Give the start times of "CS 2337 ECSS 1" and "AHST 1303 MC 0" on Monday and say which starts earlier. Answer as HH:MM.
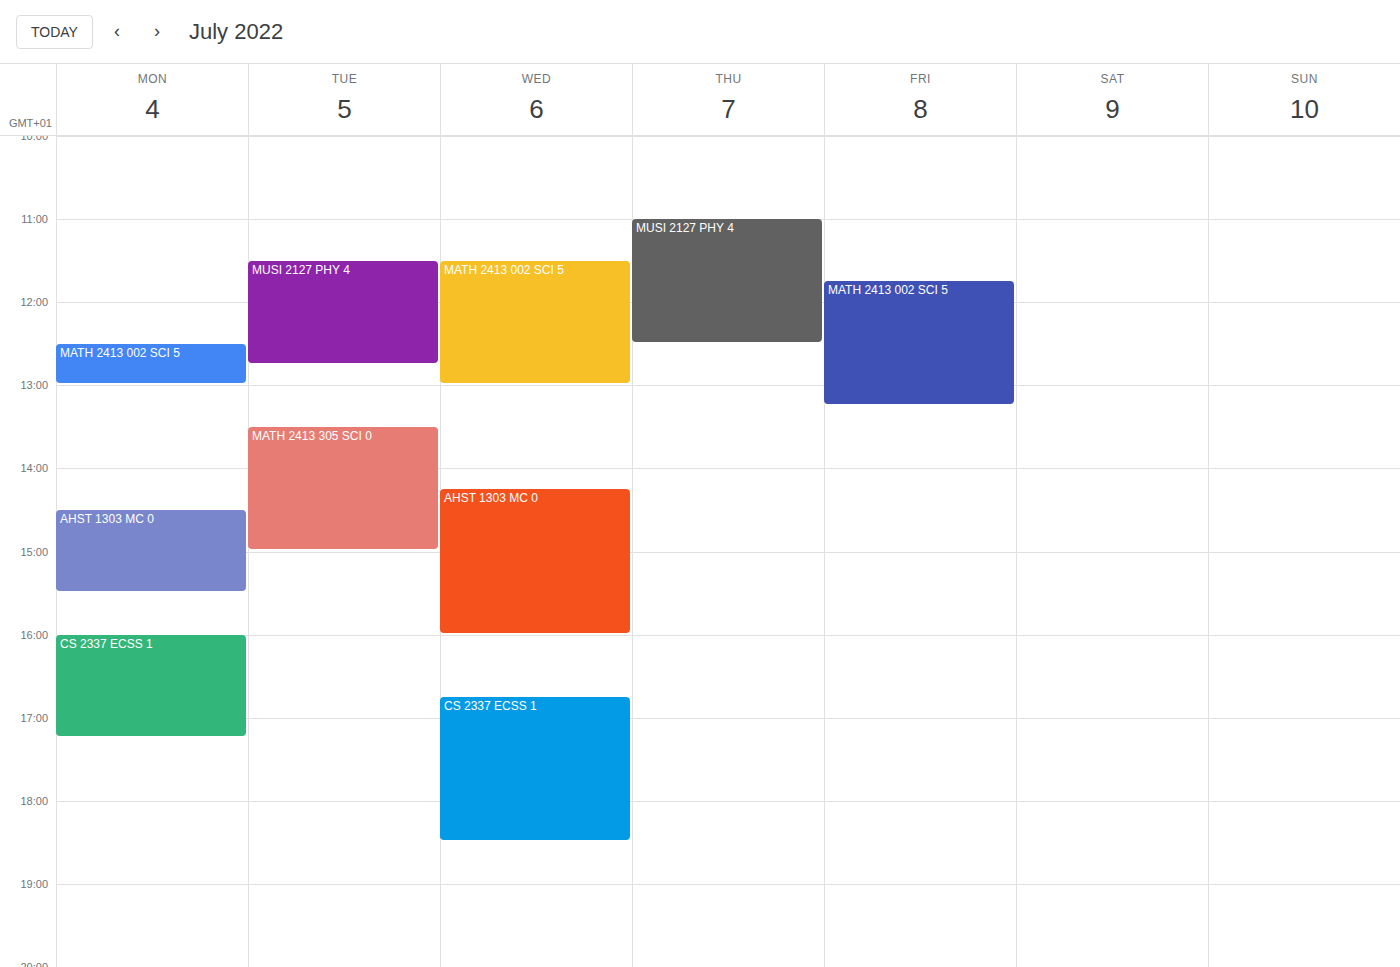
"AHST 1303 MC 0" 14:30; "CS 2337 ECSS 1" 16:00.